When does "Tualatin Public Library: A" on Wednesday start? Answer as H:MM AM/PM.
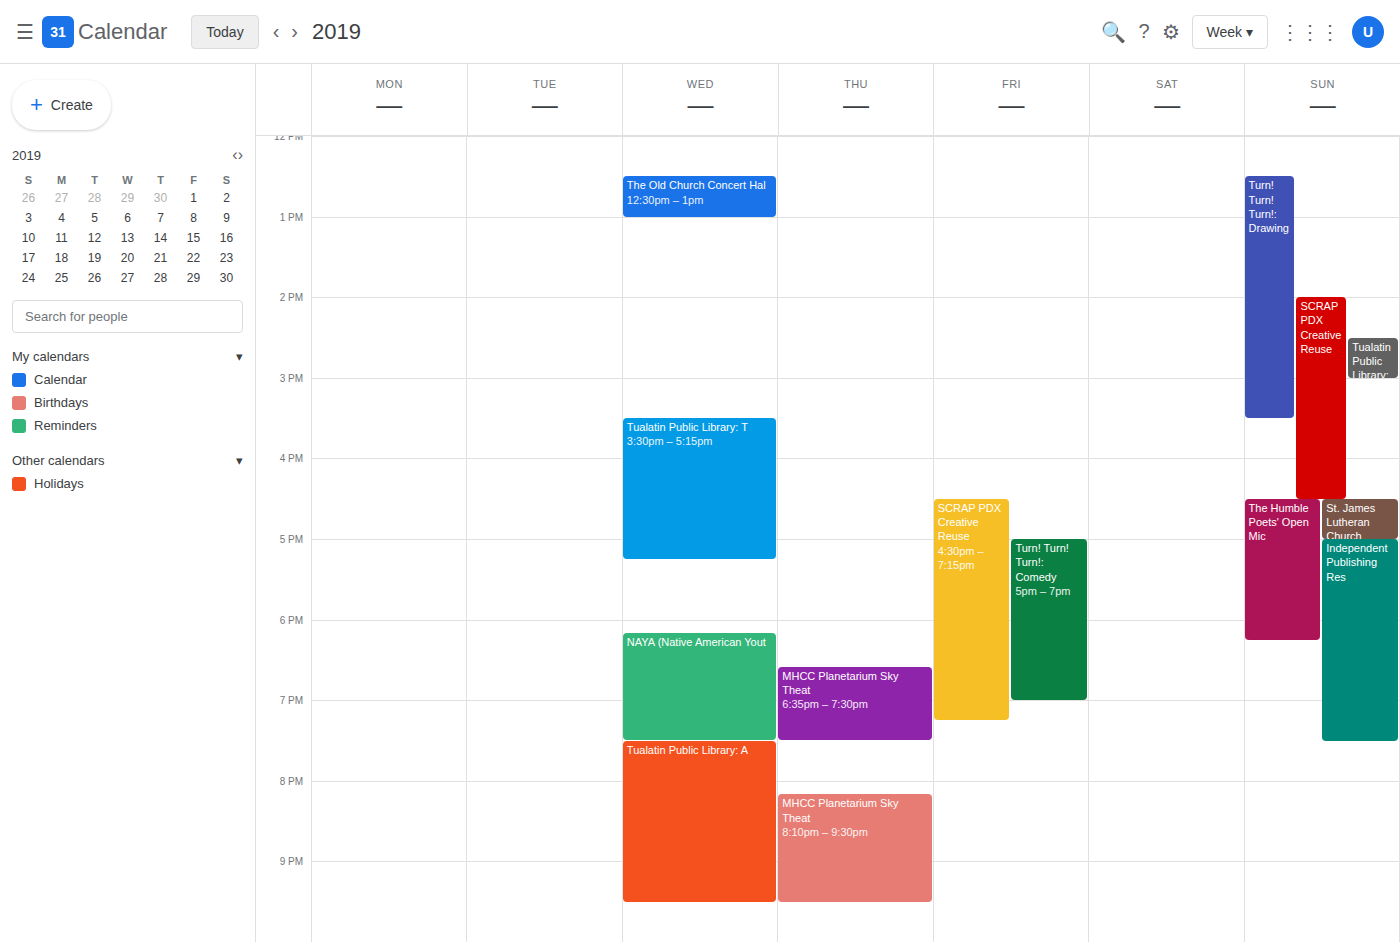
7:30 PM